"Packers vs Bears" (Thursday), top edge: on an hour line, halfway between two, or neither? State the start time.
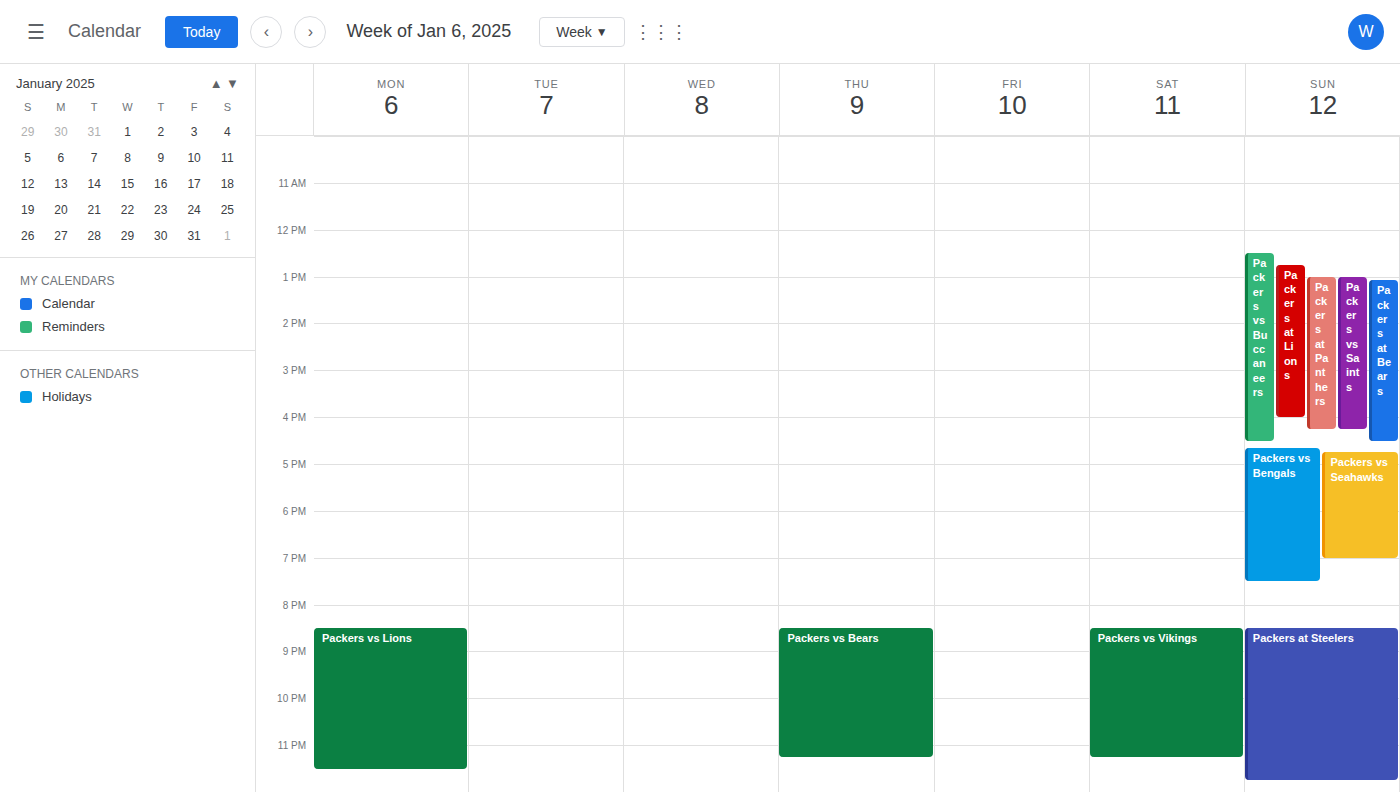
8:30 PM -- halfway between the 8 PM and 9 PM lines.